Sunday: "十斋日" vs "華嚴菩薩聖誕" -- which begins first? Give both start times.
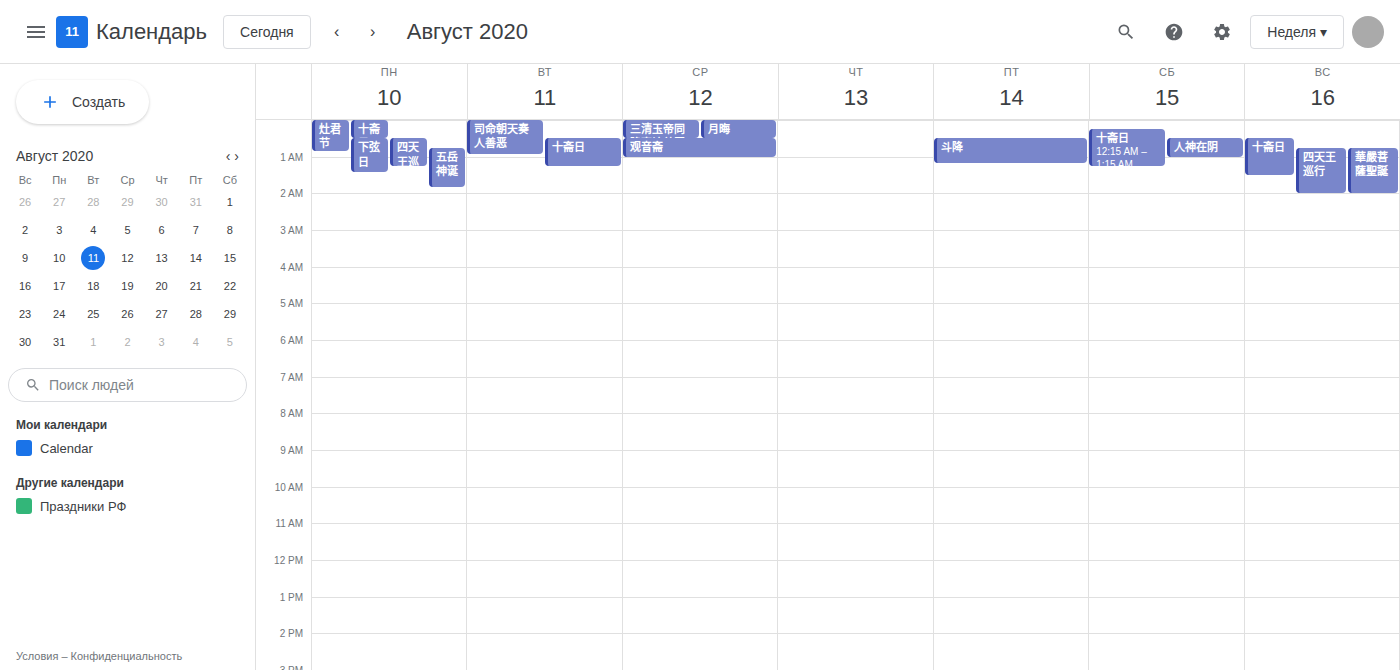
"十斋日" 12:30 AM; "華嚴菩薩聖誕" 12:45 AM.